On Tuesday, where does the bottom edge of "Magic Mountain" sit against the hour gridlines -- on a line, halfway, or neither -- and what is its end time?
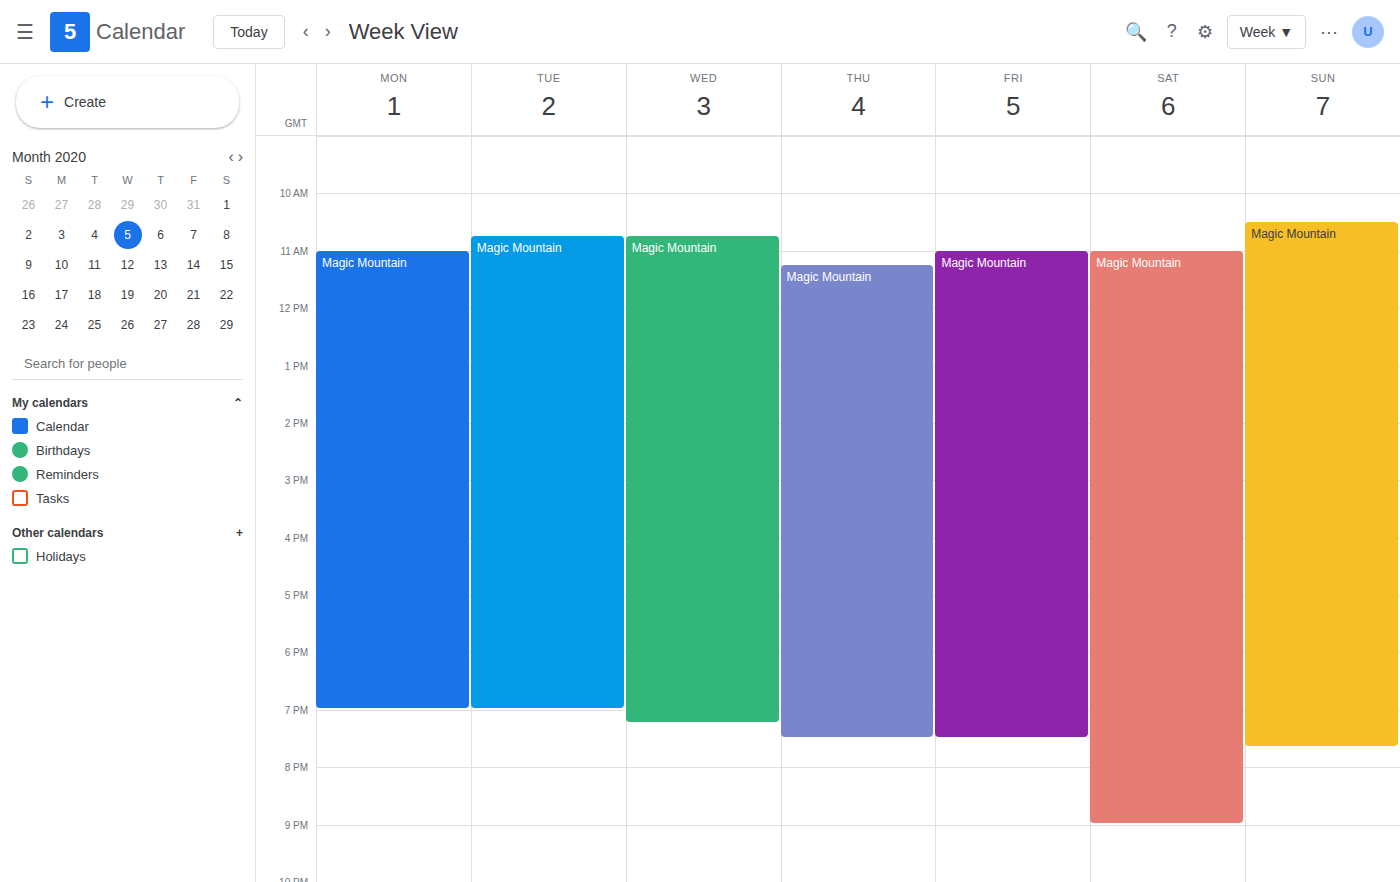
7:00 PM -- exactly on the 7 PM line.